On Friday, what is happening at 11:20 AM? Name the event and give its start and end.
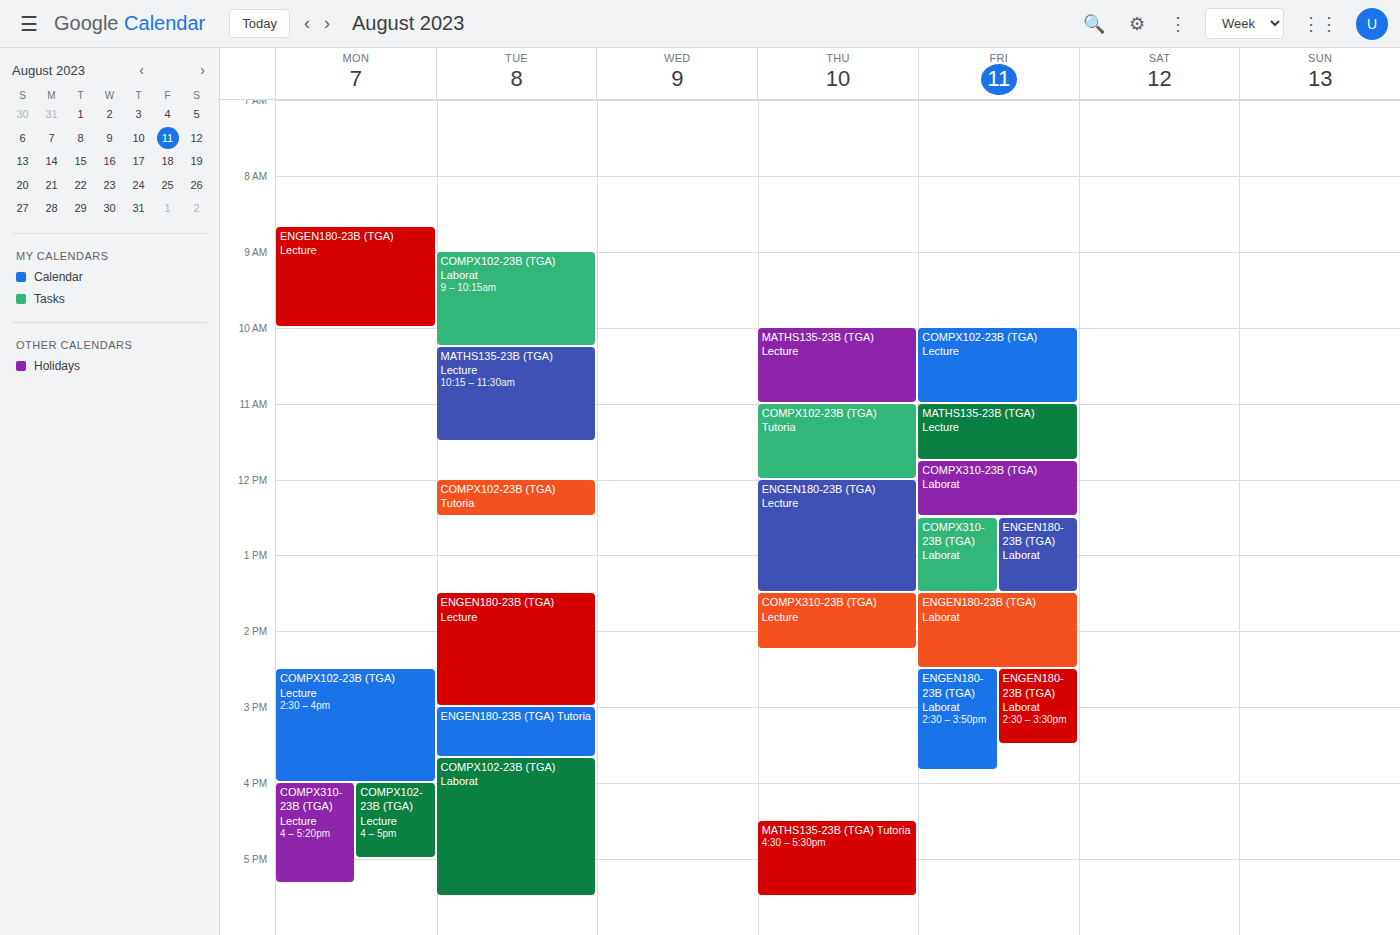
"MATHS135-23B (TGA) Lecture", 11:00 AM to 11:45 AM